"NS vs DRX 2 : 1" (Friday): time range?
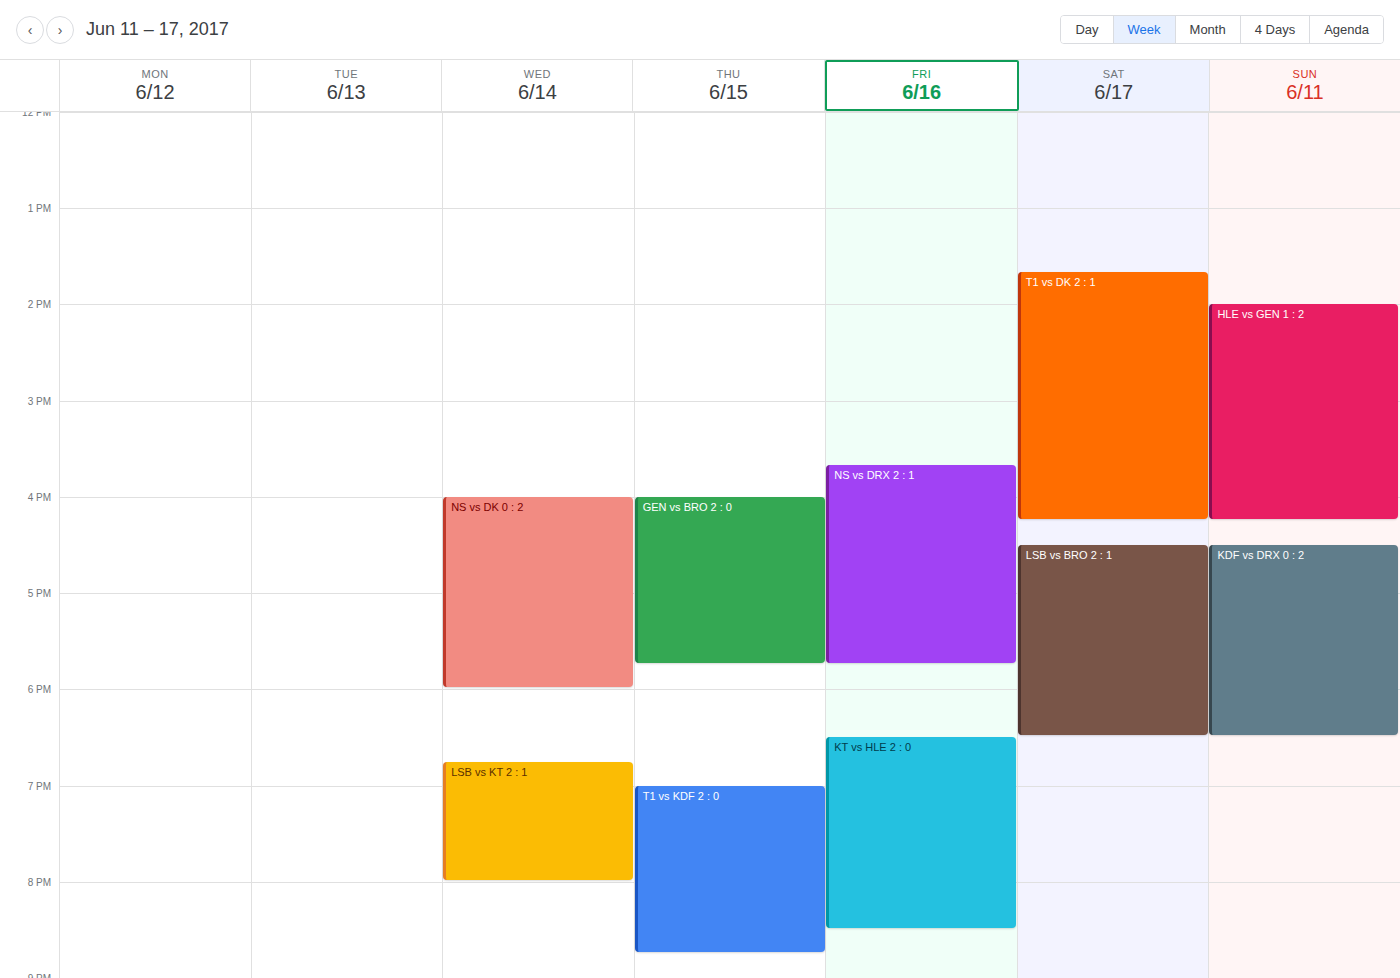
3:40 PM to 5:45 PM